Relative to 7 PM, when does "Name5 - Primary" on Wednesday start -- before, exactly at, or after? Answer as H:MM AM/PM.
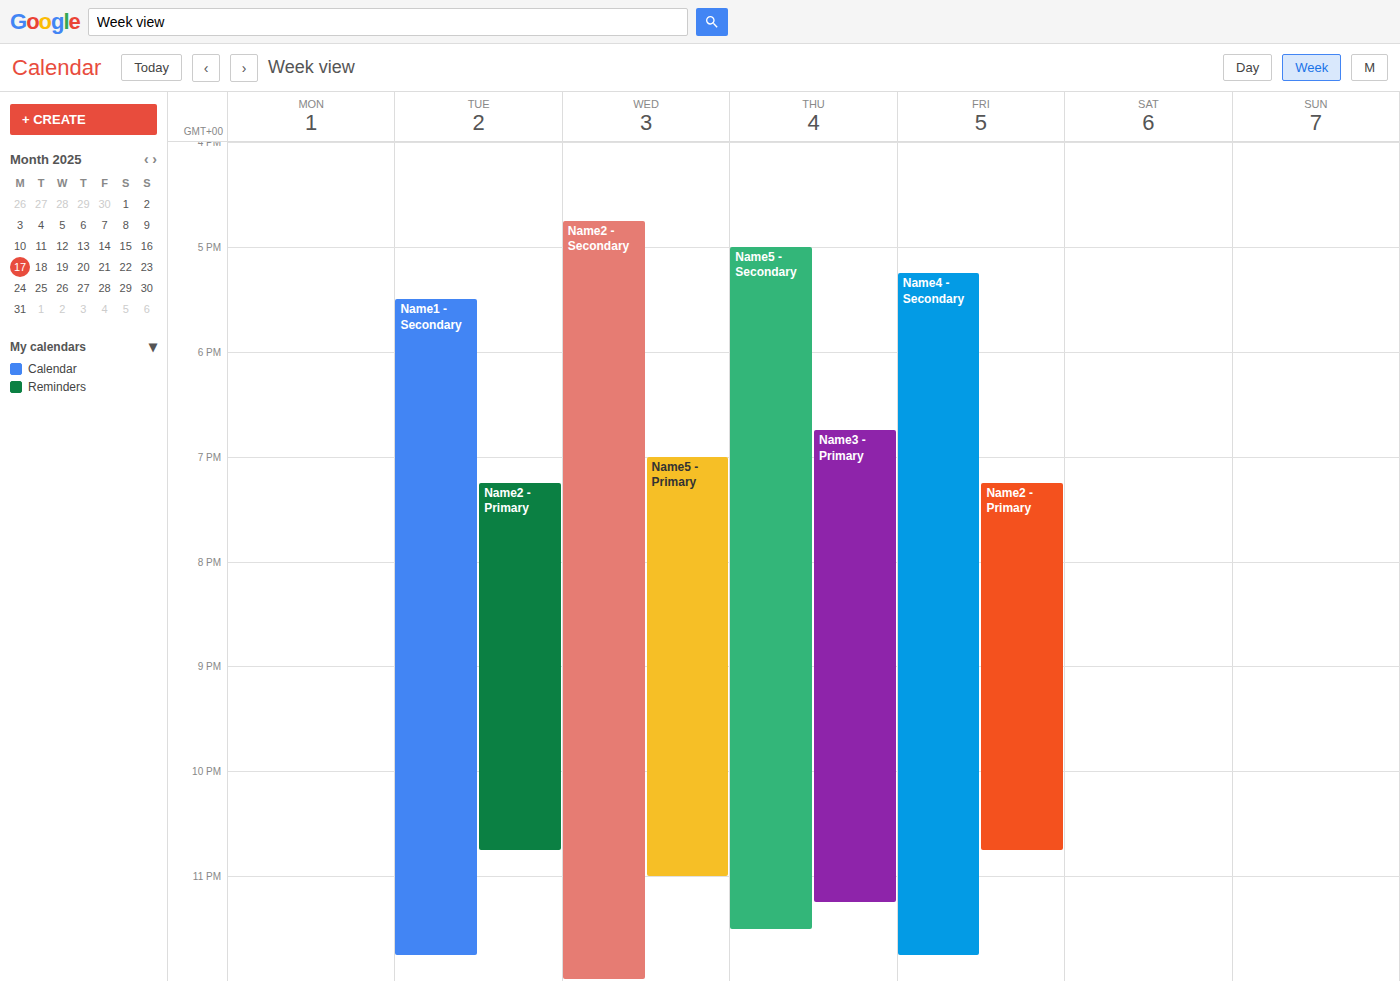
7:00 PM -- exactly at 7 PM, on the 7 PM line.